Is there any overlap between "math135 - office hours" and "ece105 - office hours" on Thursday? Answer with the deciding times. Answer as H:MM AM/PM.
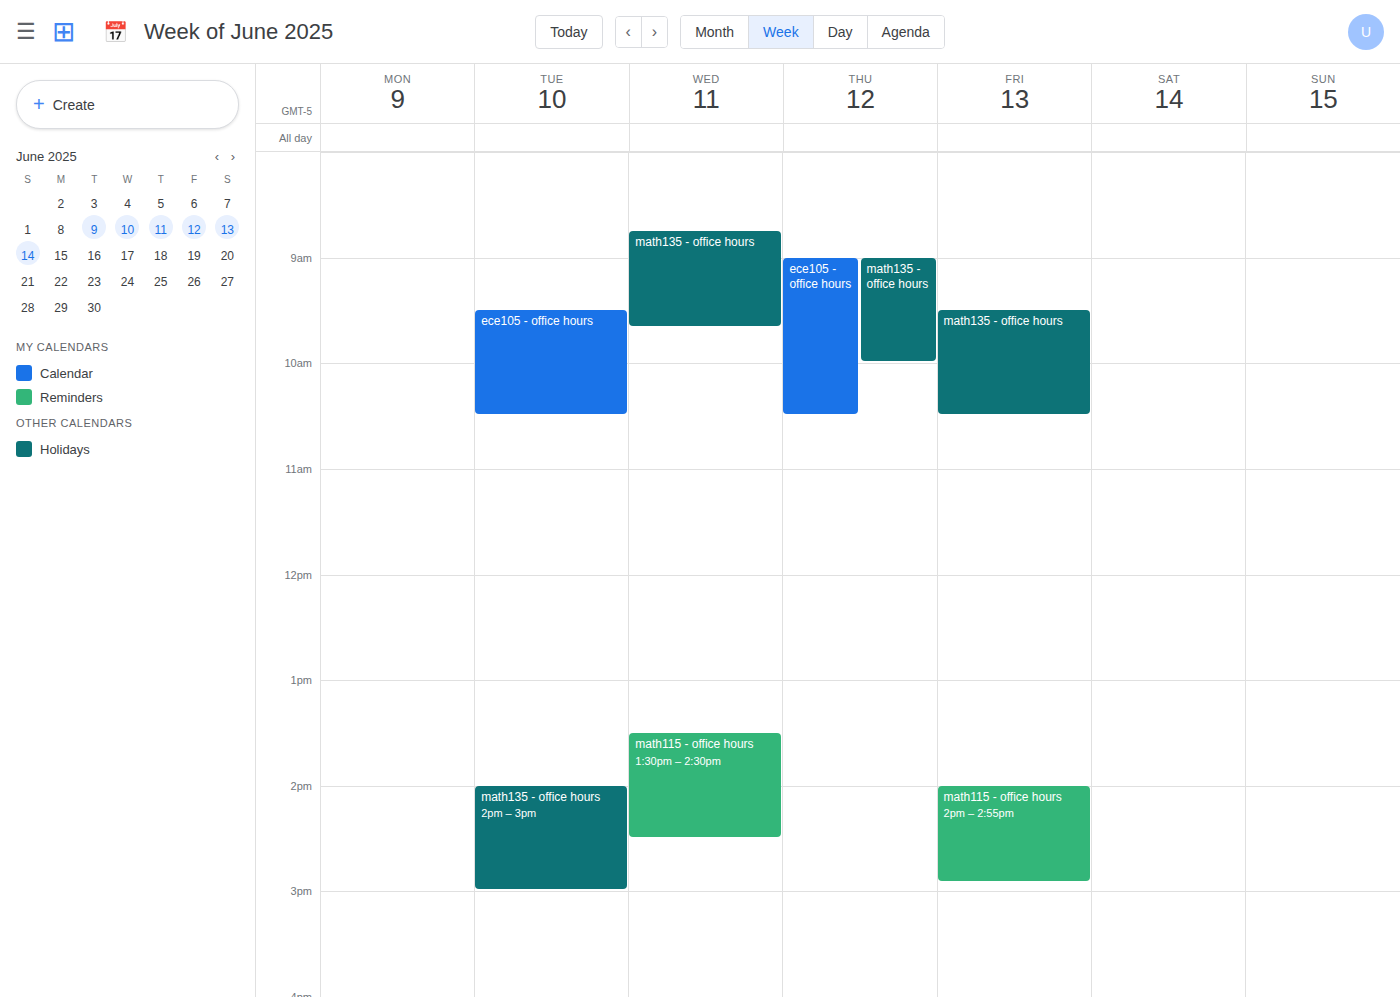
"math135 - office hours" runs 9:00 AM to 10:00 AM, inside "ece105 - office hours" -- they overlap.